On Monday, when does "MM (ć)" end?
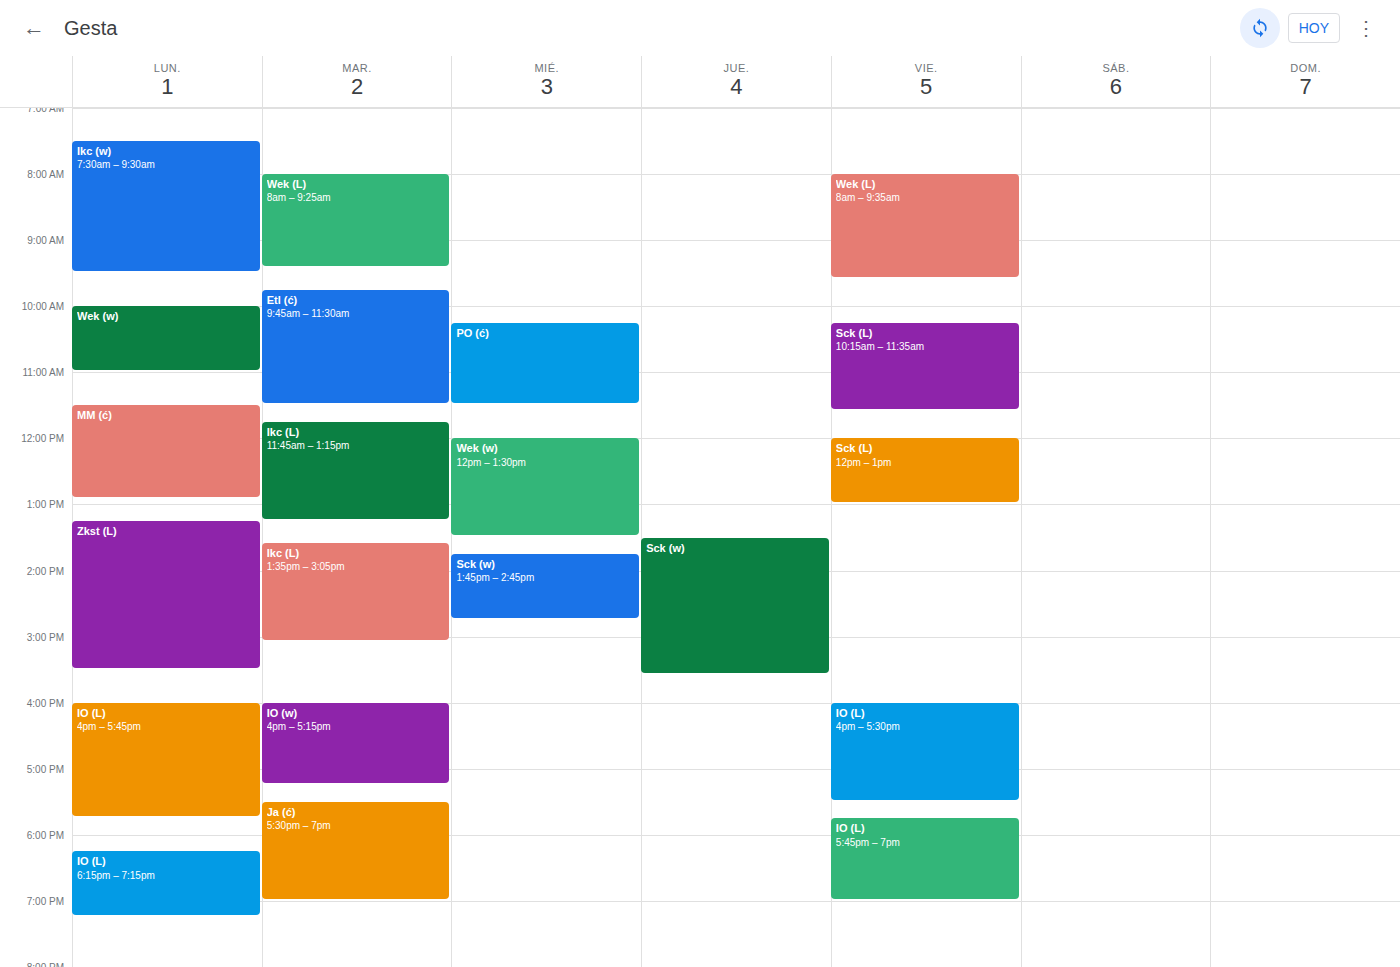
12:55 PM